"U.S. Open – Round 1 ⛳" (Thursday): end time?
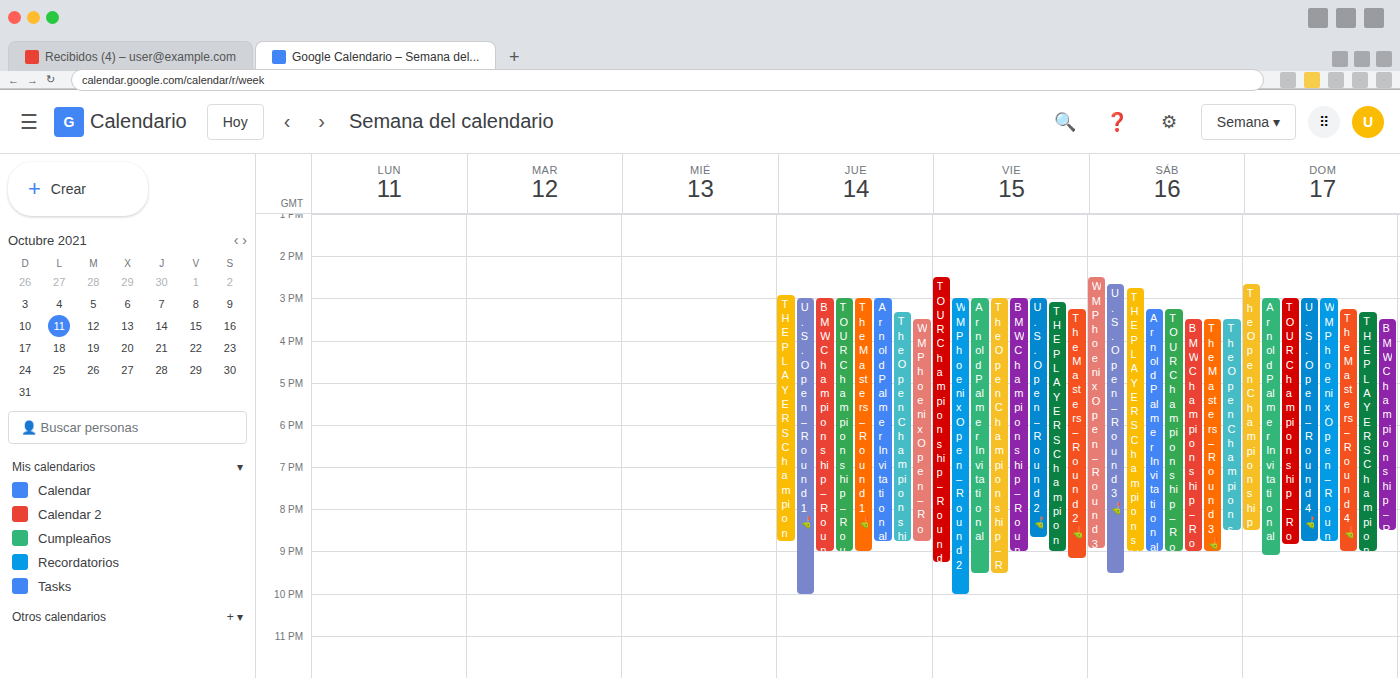
10:00 PM